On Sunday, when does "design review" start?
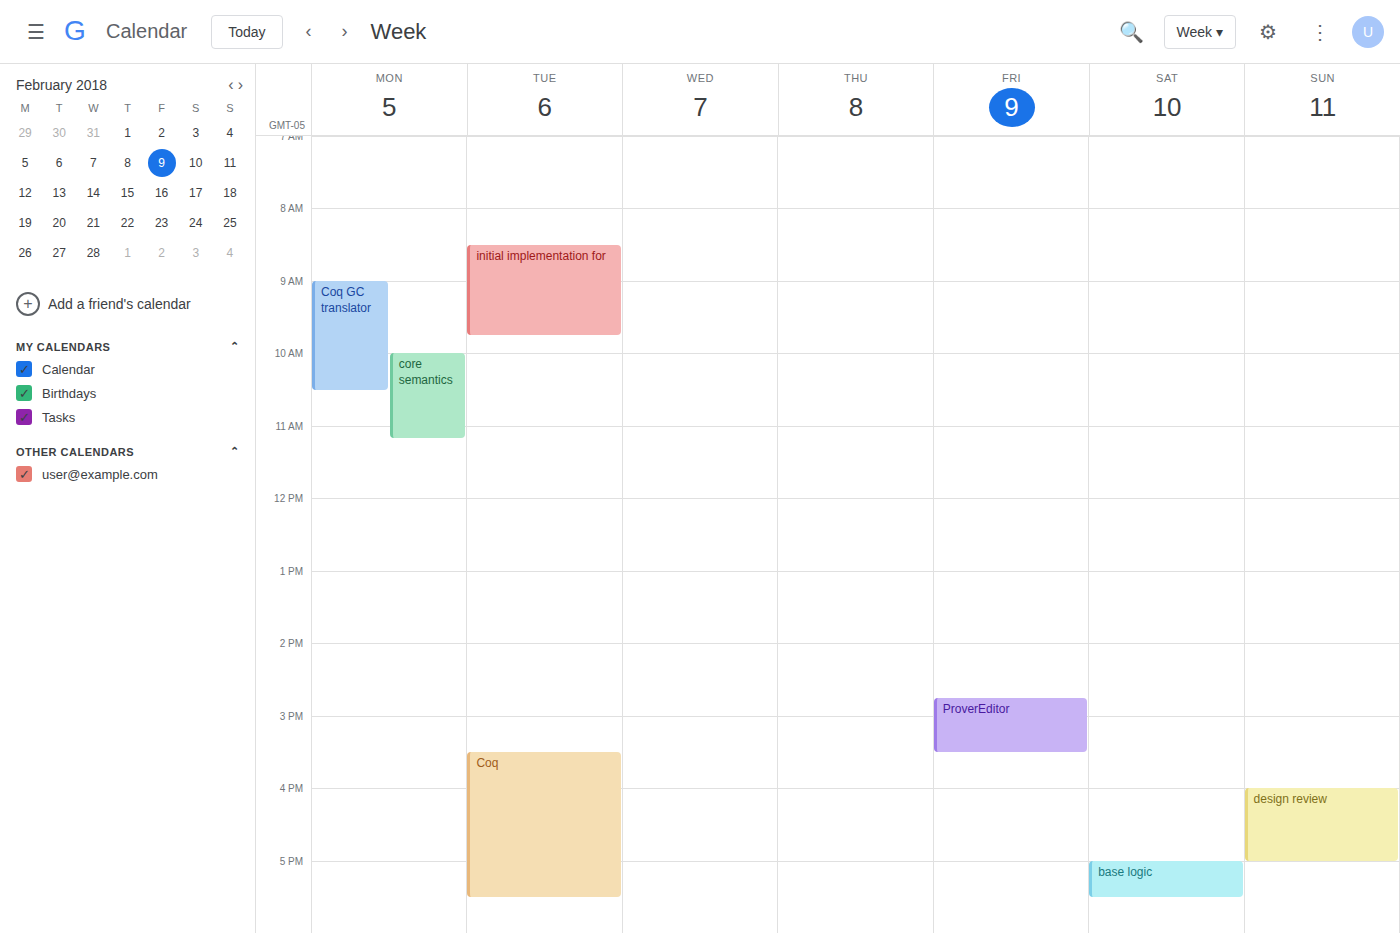
4:00 PM